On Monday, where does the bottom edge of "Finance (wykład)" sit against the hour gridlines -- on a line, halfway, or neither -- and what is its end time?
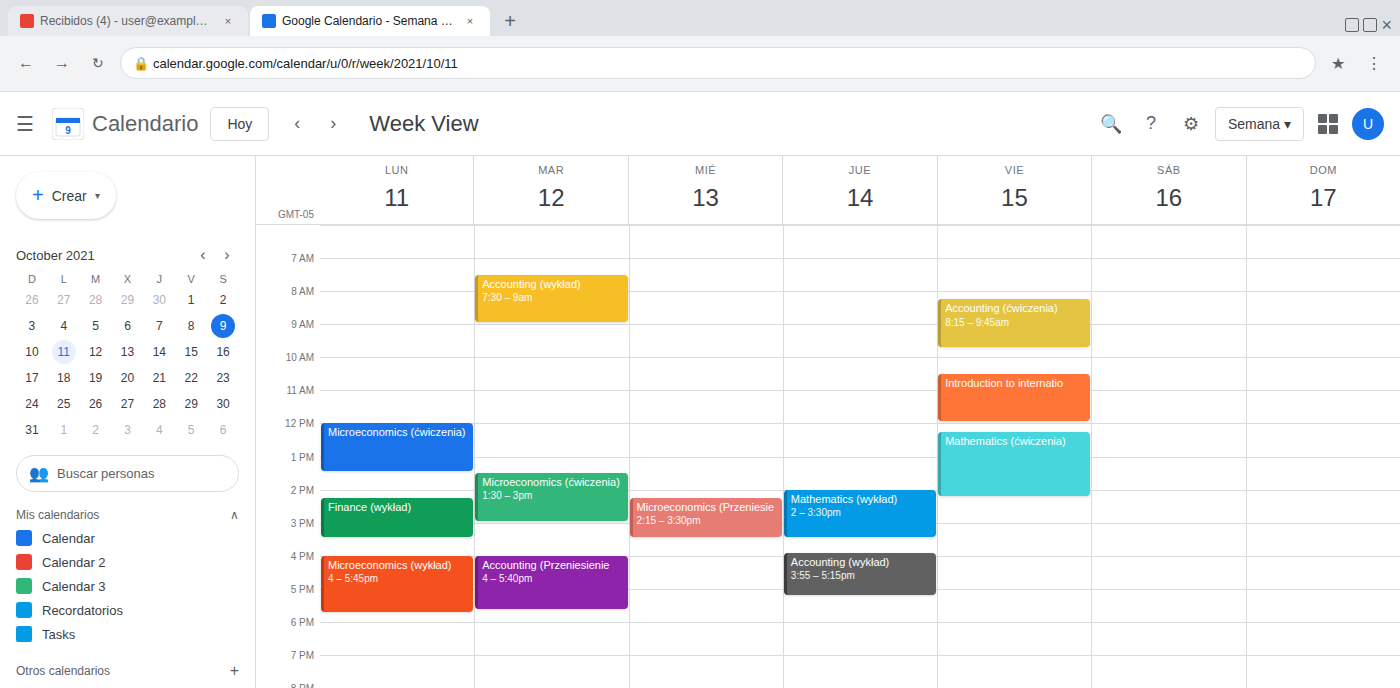
3:30 PM -- halfway between the 3 PM and 4 PM lines.